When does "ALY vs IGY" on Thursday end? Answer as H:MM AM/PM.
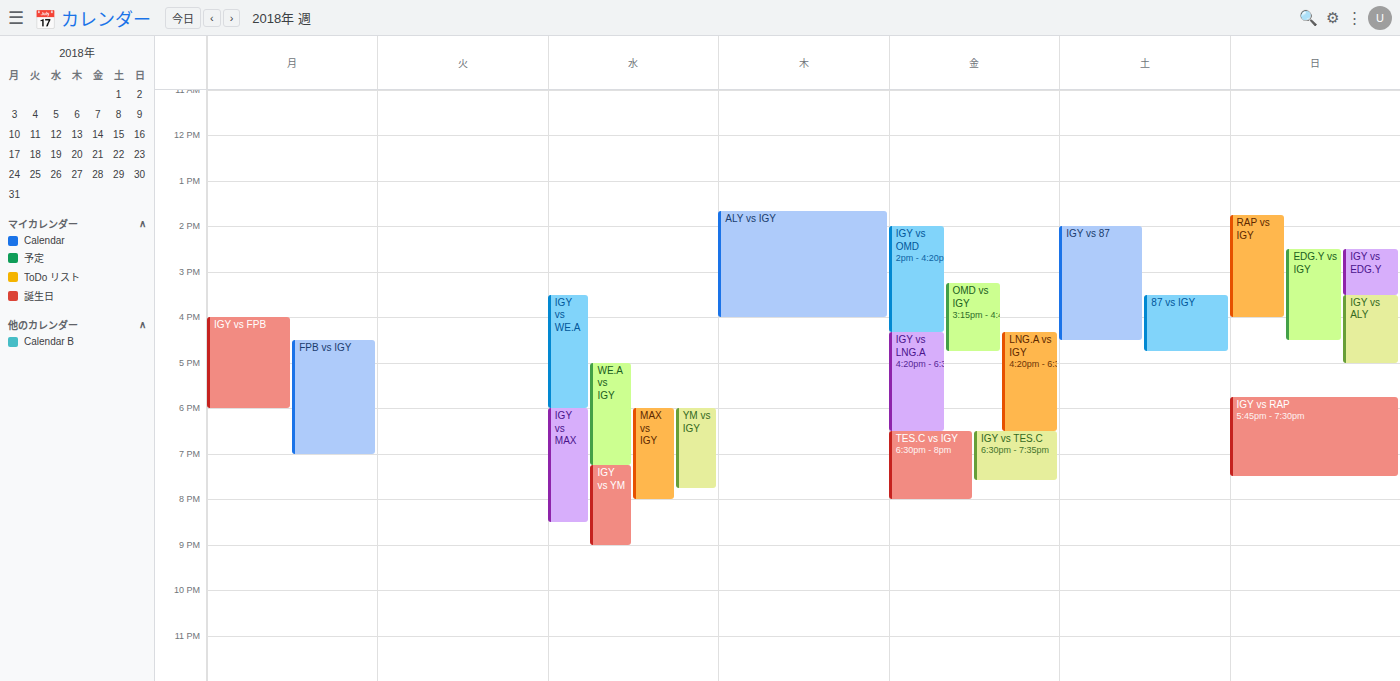
4:00 PM